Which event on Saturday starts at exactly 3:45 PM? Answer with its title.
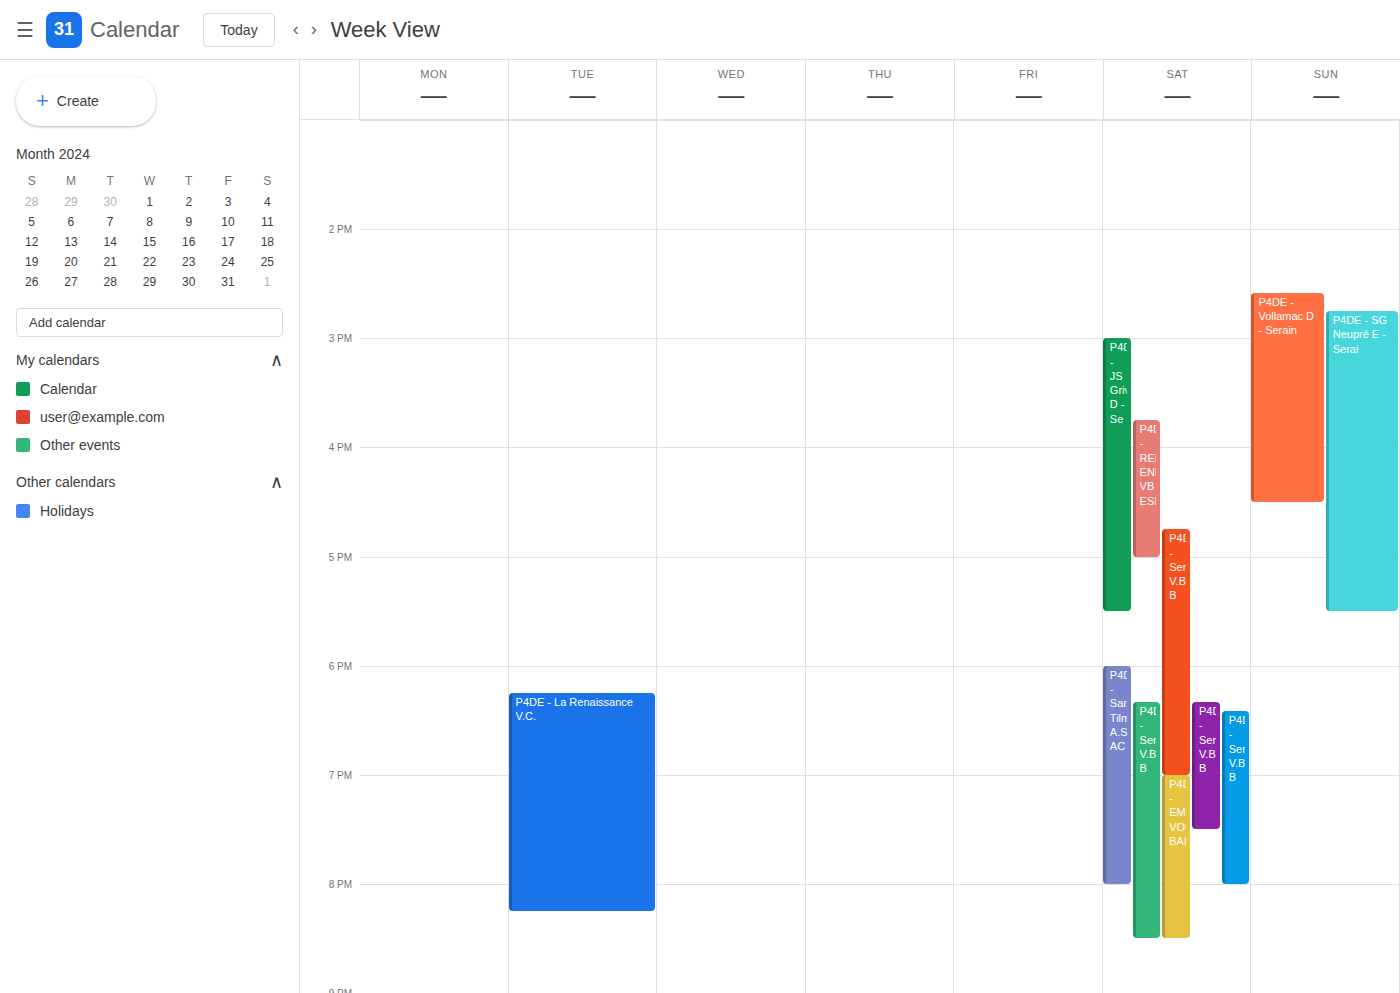
"P4DE - RENO ENERGY VB ESNE"